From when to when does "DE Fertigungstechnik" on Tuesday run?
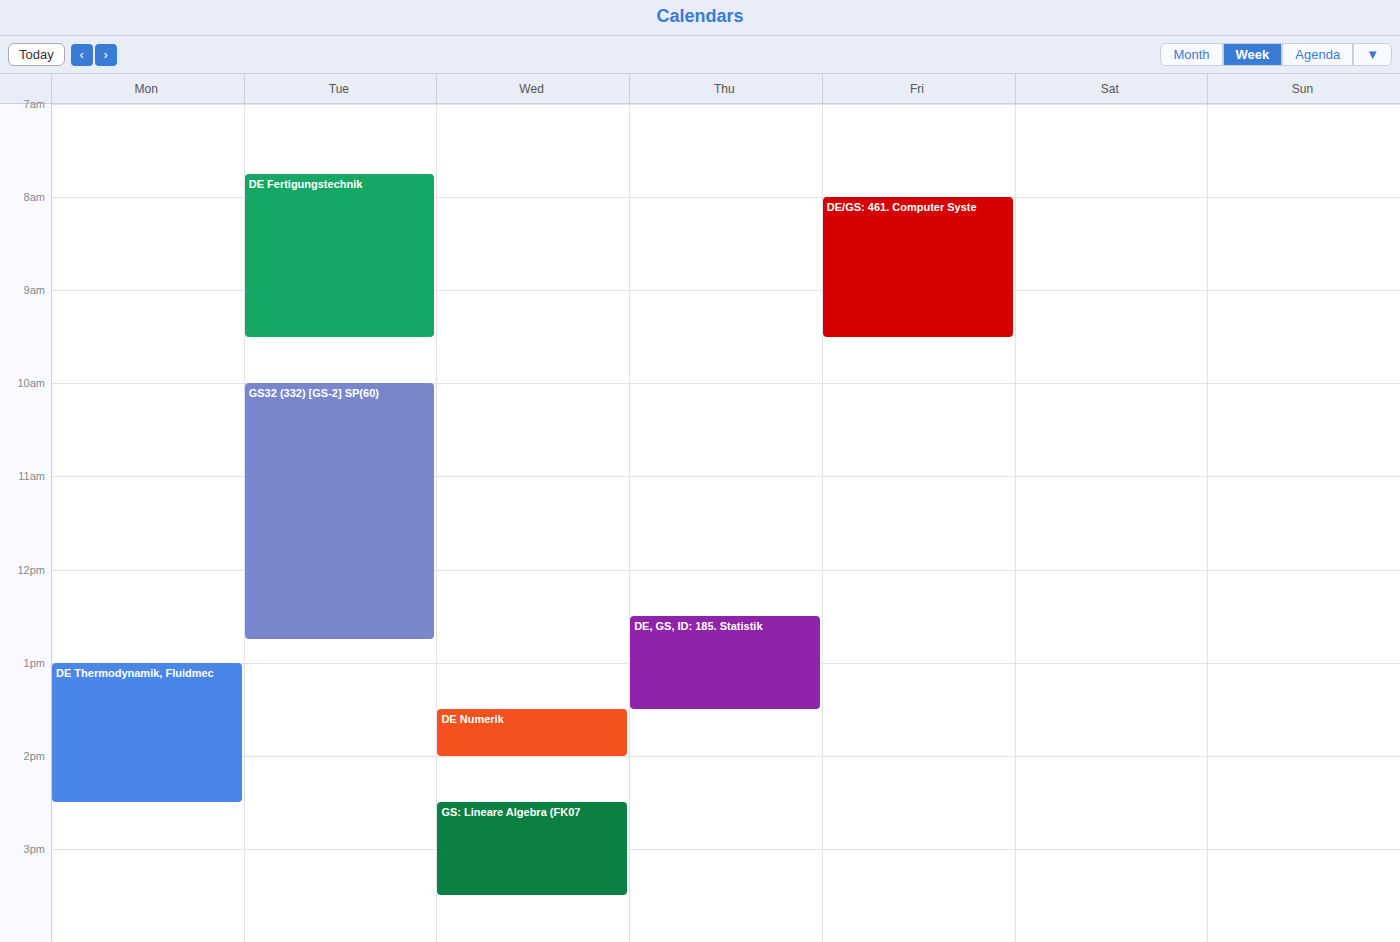
7:45 AM to 9:30 AM